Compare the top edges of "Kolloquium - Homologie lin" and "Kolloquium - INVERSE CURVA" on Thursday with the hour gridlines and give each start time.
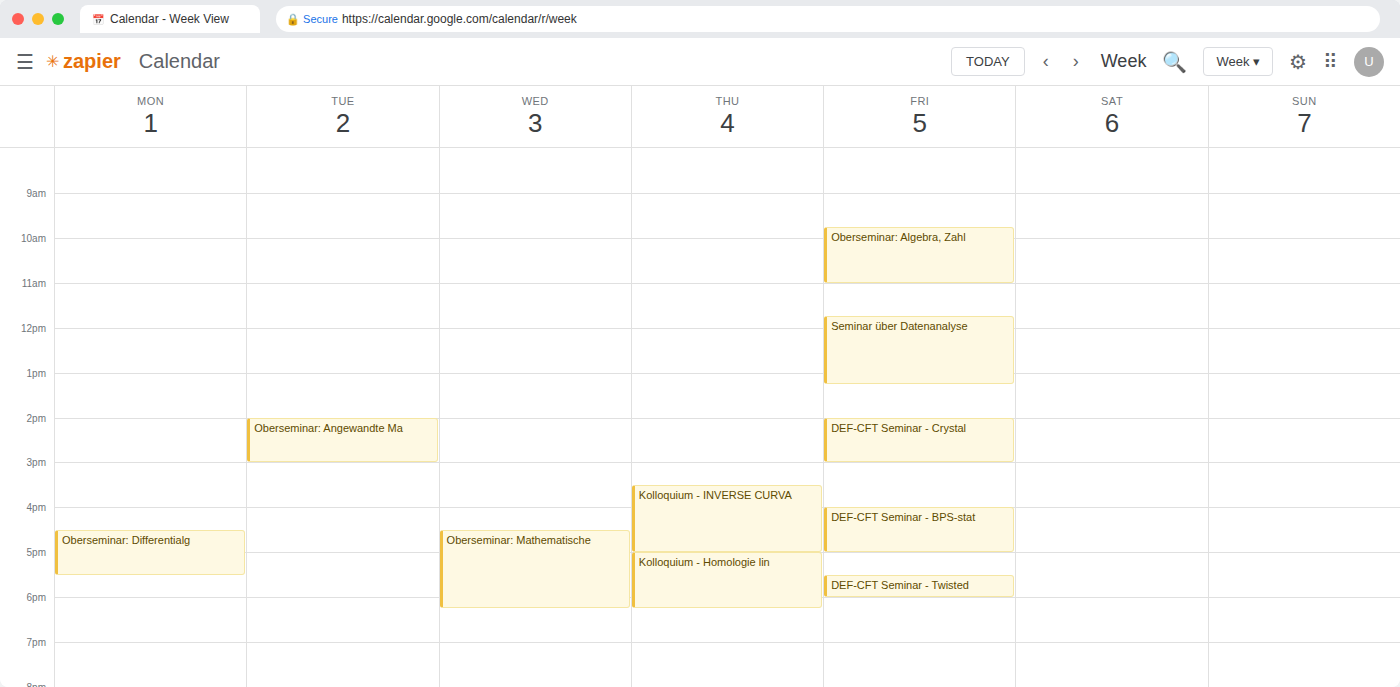
"Kolloquium - Homologie lin": 5:00 PM, exactly on the 5 PM line. "Kolloquium - INVERSE CURVA": 3:30 PM, halfway between the 3 PM and 4 PM lines.